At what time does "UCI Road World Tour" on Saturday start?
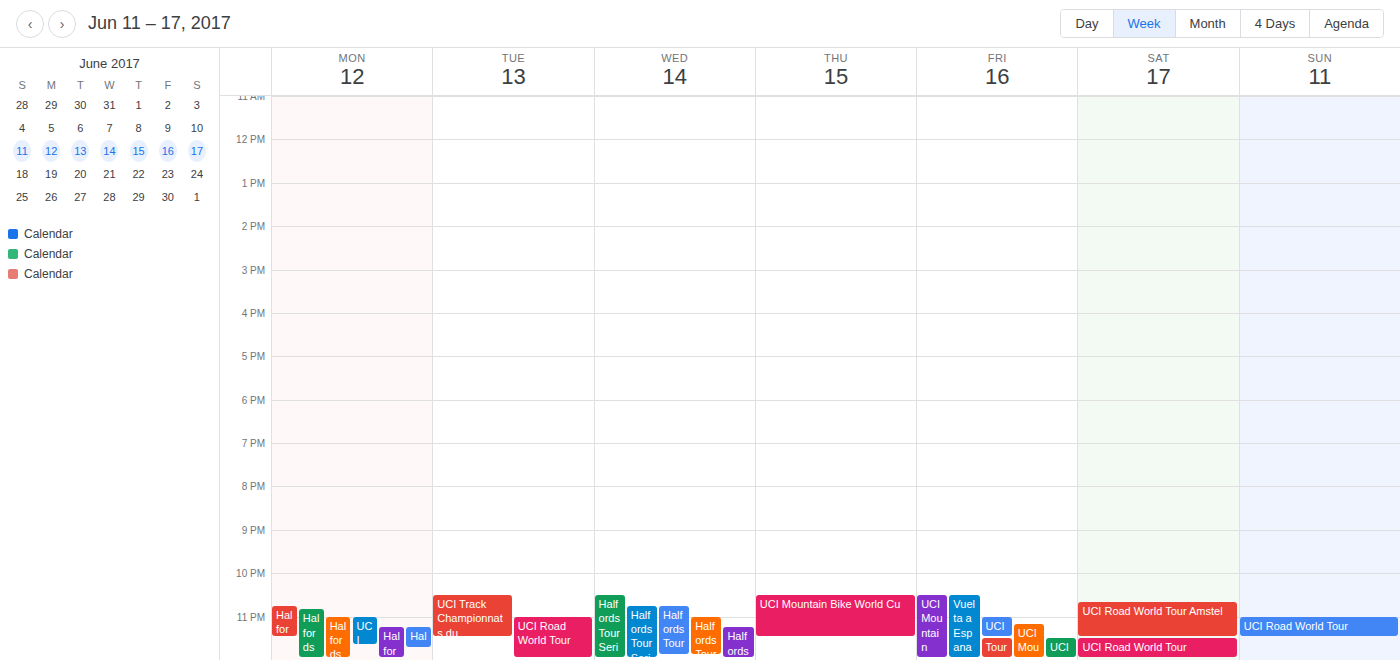
11:30 PM